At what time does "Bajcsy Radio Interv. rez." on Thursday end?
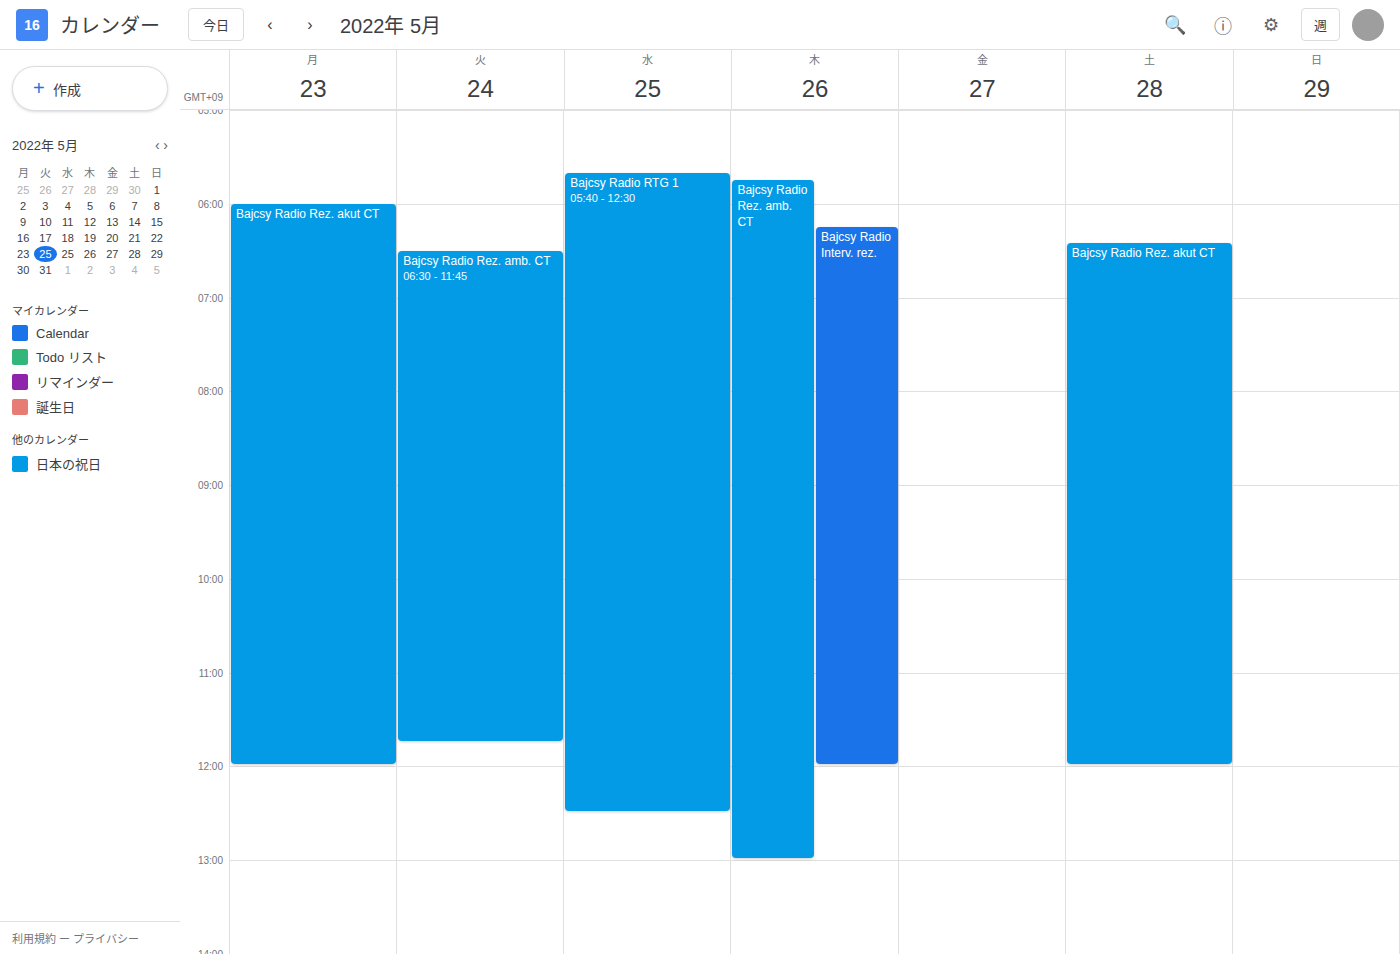
12:00 PM